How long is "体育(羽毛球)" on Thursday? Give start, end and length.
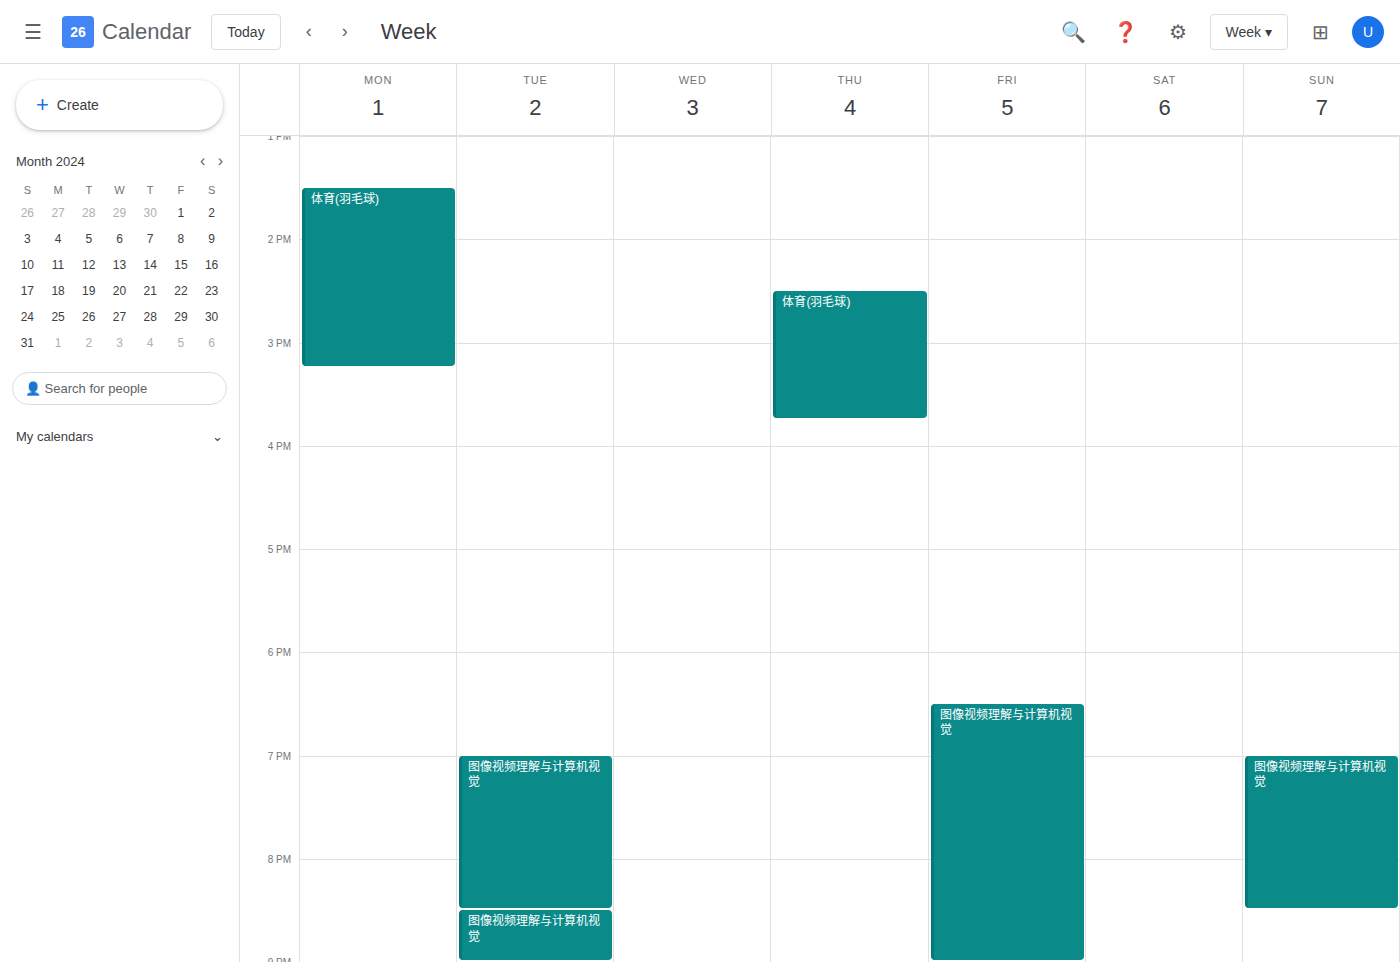
2:30 PM to 3:45 PM, 1 hour 15 minutes